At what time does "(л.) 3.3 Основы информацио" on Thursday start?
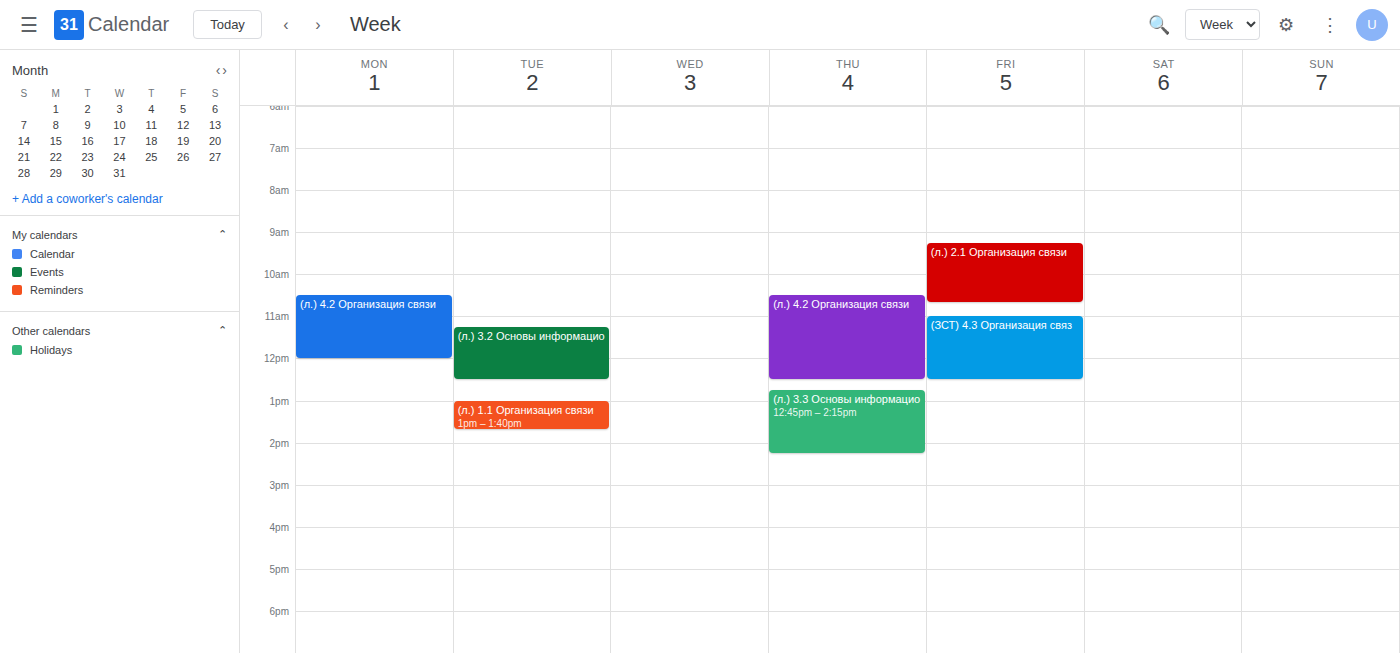
12:45 PM